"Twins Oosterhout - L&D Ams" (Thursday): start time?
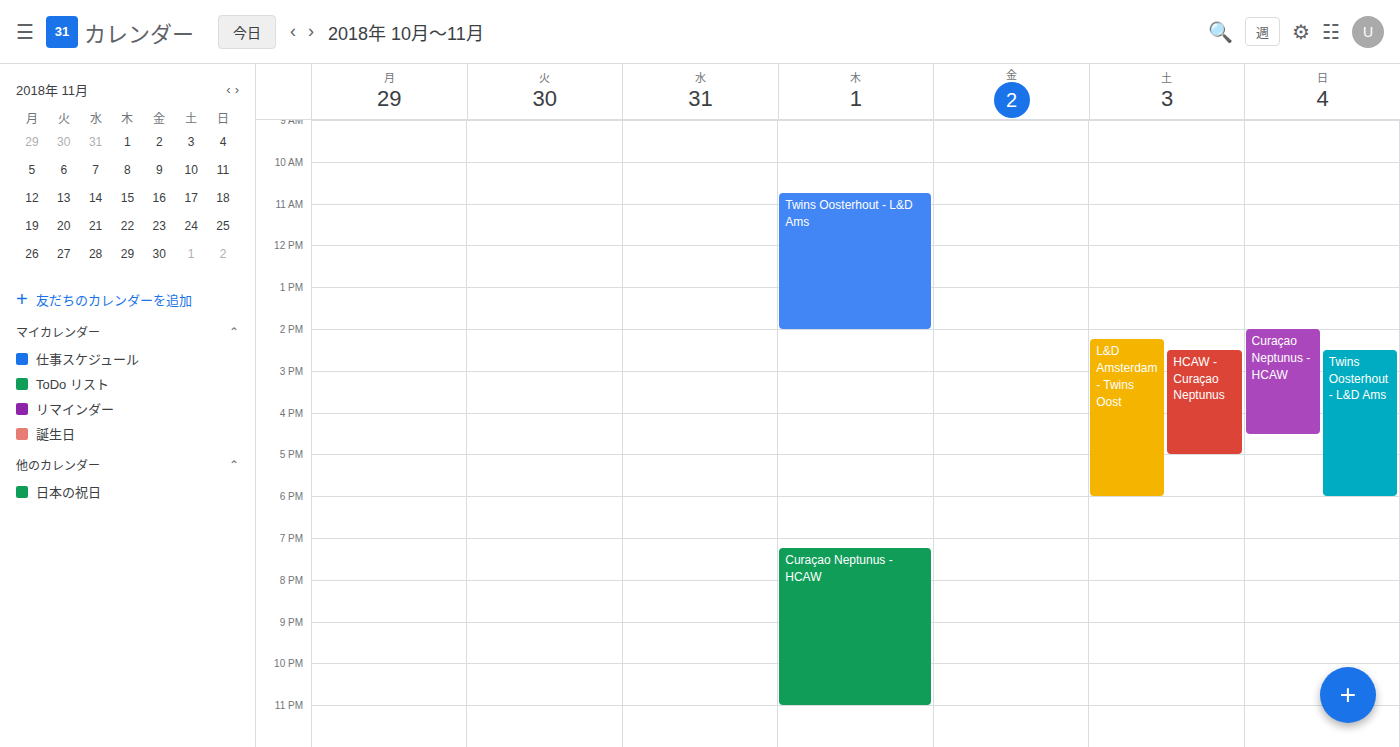
10:45 AM